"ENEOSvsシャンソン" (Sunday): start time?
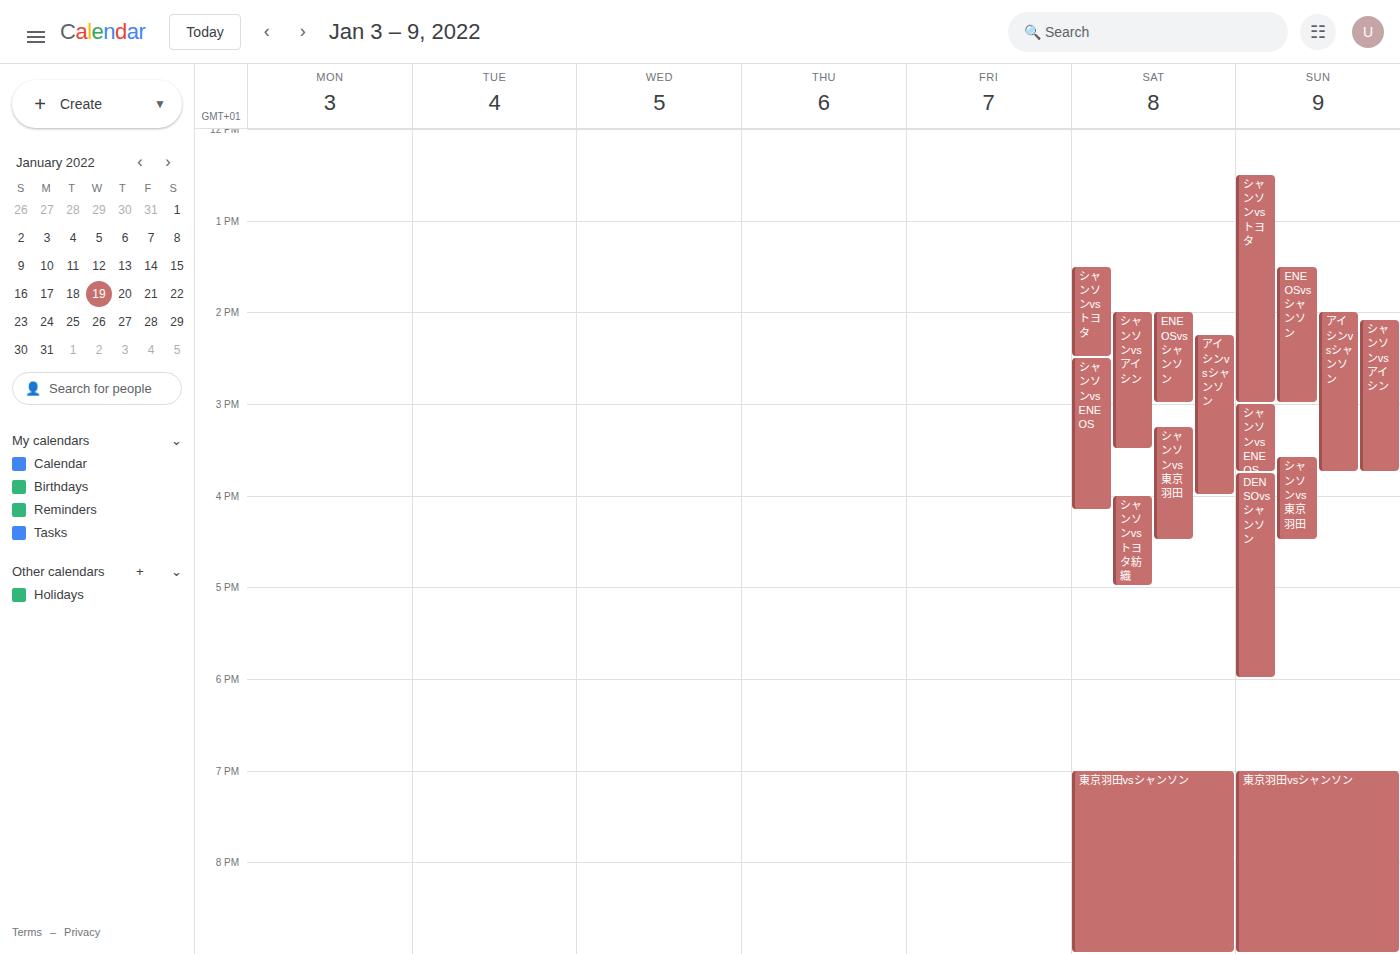
1:30 PM